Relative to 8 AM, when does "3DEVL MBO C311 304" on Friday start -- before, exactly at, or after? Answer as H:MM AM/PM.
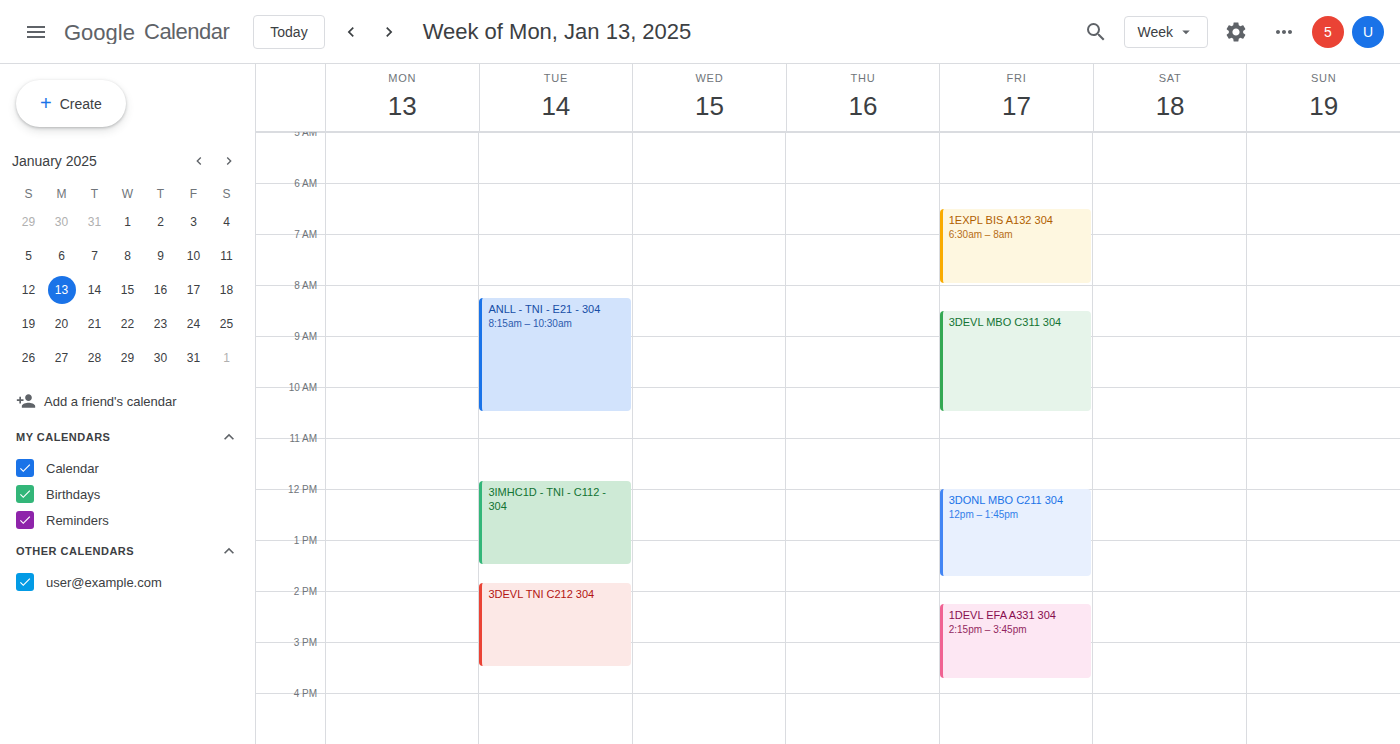
8:30 AM -- after 8 AM, 30 minutes below the 8 AM line.